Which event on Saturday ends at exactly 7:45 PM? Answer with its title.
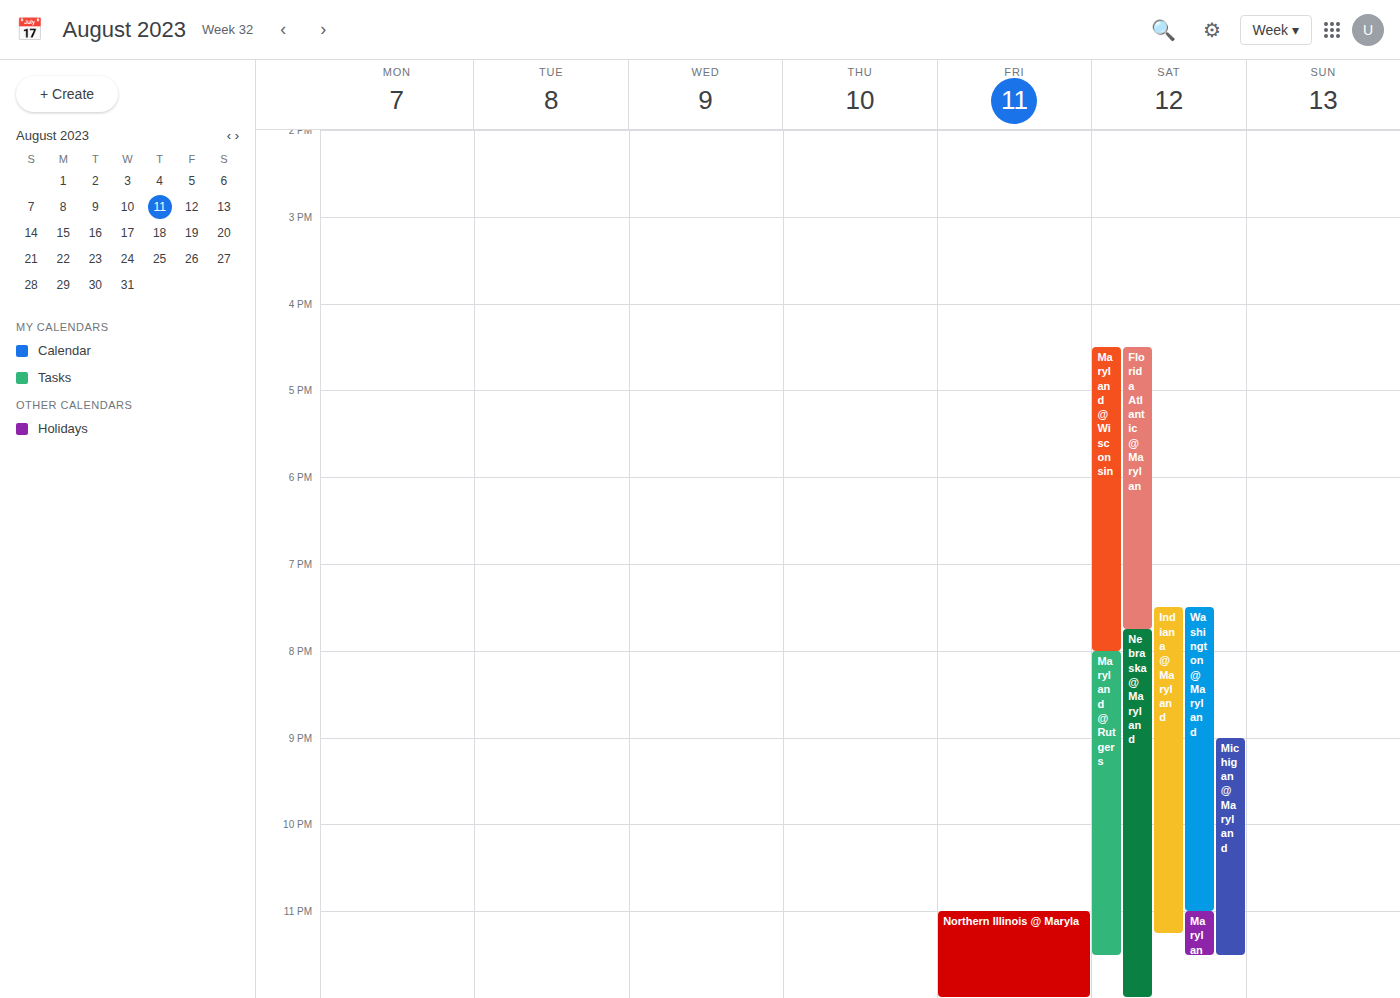
"Florida Atlantic @ Marylan"